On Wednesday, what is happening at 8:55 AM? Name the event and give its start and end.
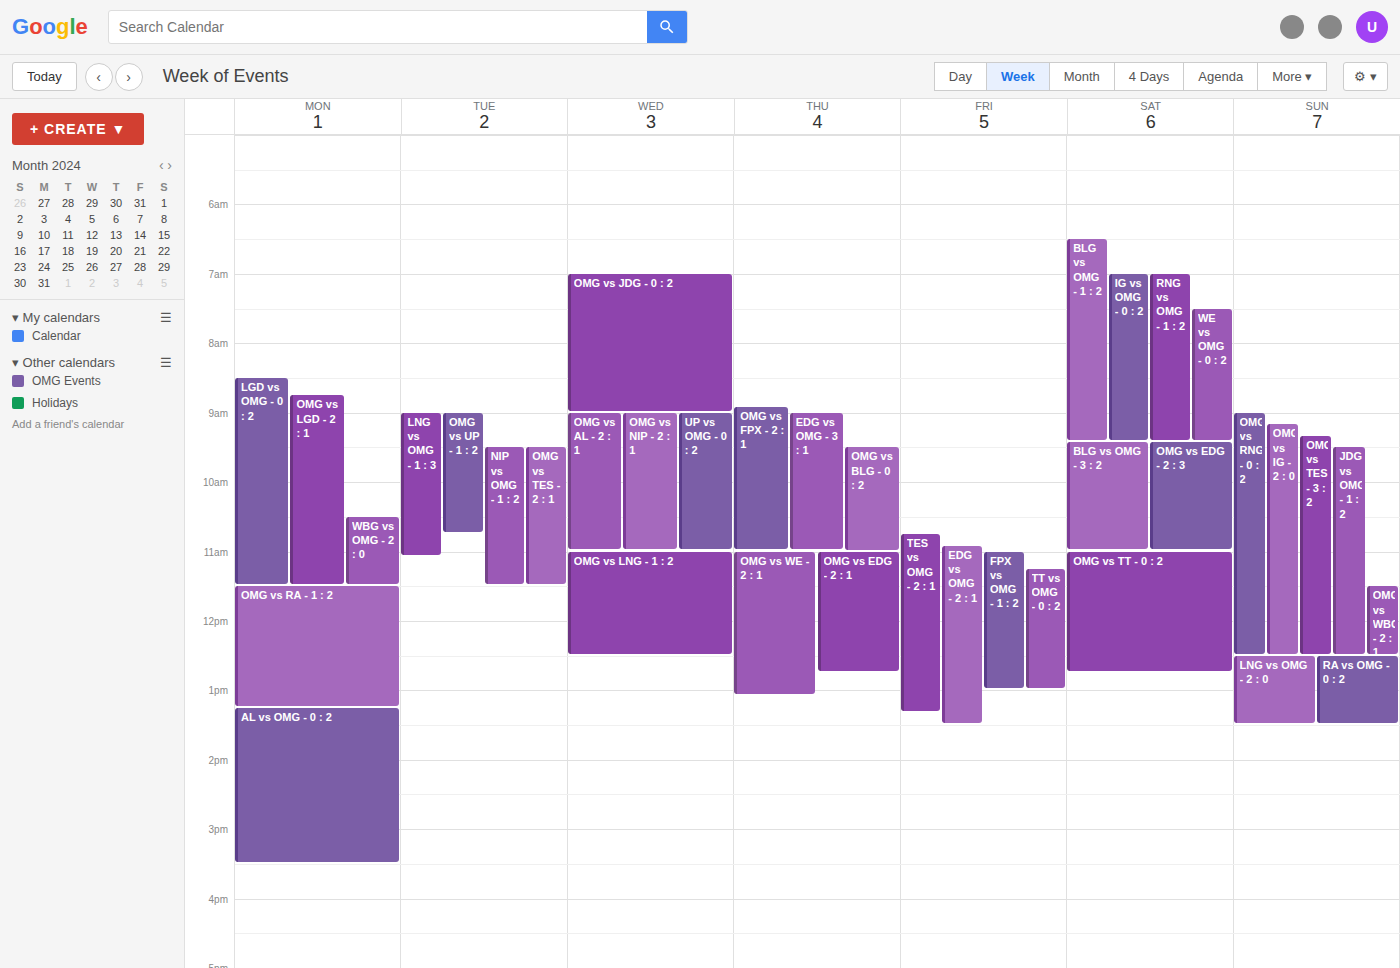
"OMG vs JDG - 0 : 2", 7:00 AM to 9:00 AM